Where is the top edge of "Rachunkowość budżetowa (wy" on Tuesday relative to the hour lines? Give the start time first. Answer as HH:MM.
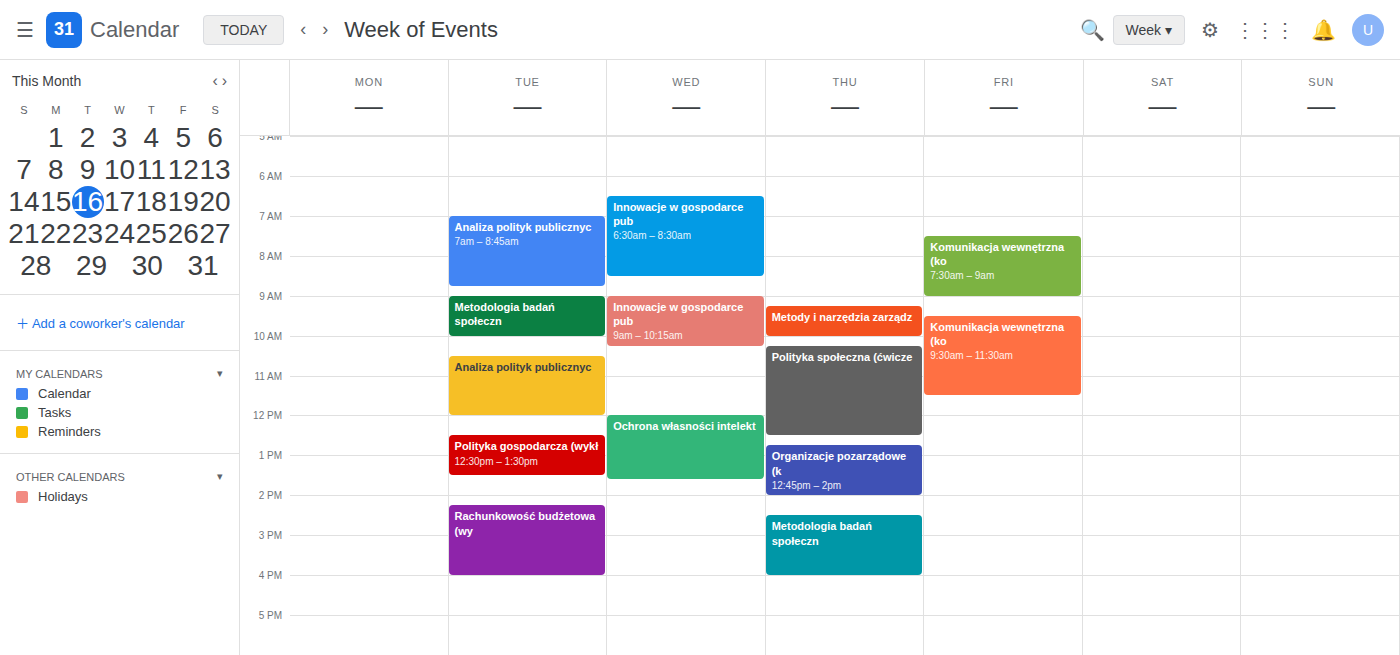
14:15 -- neither: a quarter of the way from the 14:00 line to the 15:00 line.